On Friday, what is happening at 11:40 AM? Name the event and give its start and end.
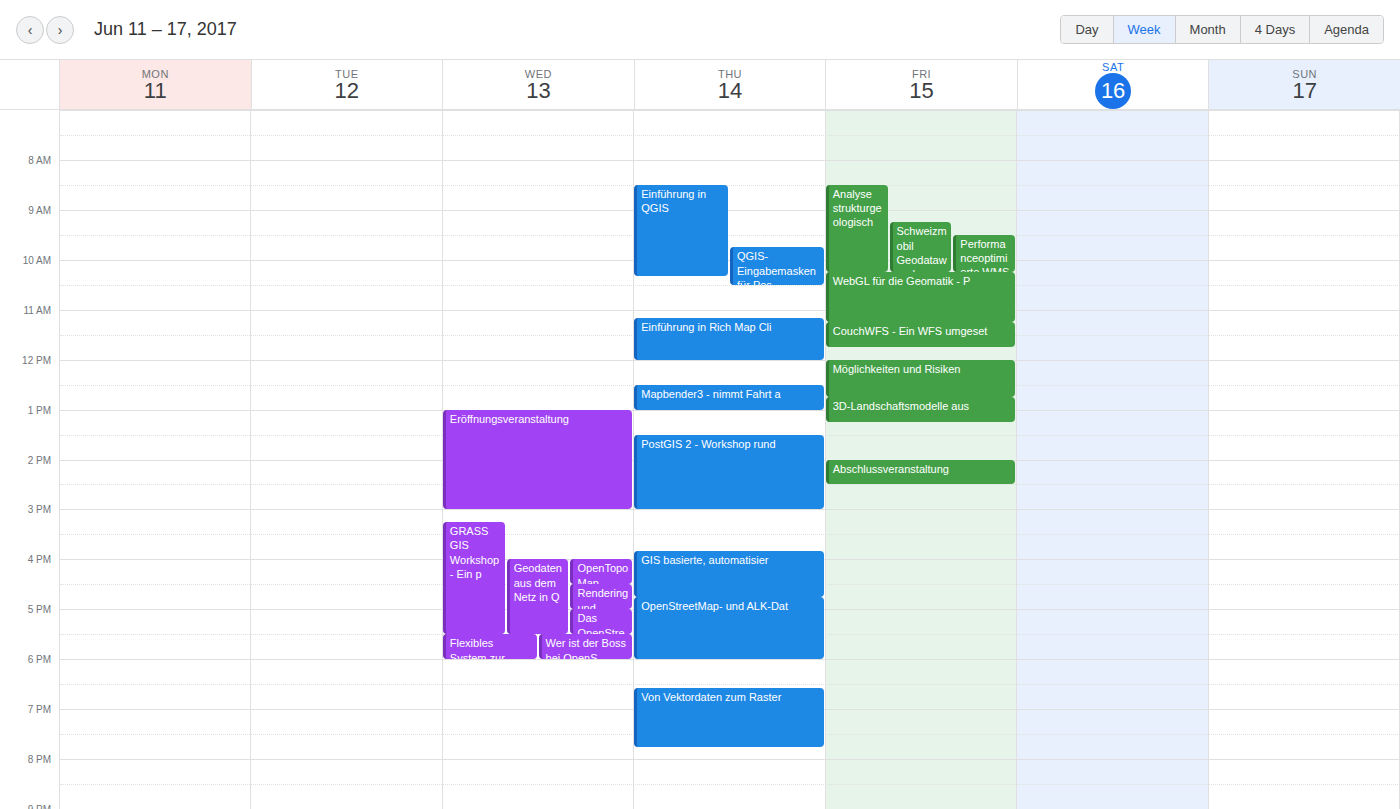
"CouchWFS - Ein WFS umgeset", 11:15 AM to 11:45 AM